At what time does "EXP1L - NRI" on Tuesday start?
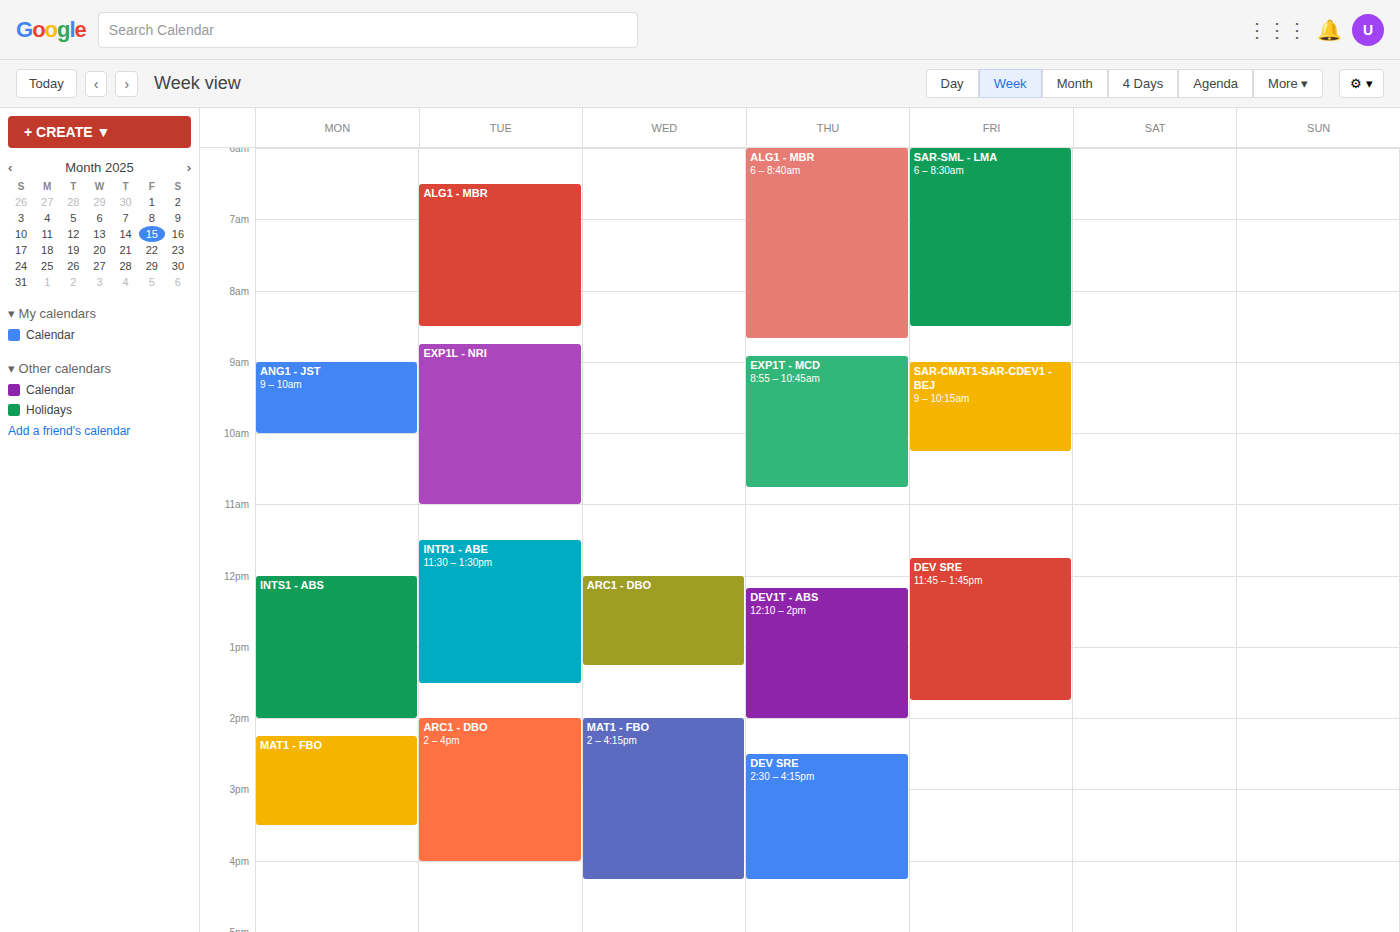
8:45 AM